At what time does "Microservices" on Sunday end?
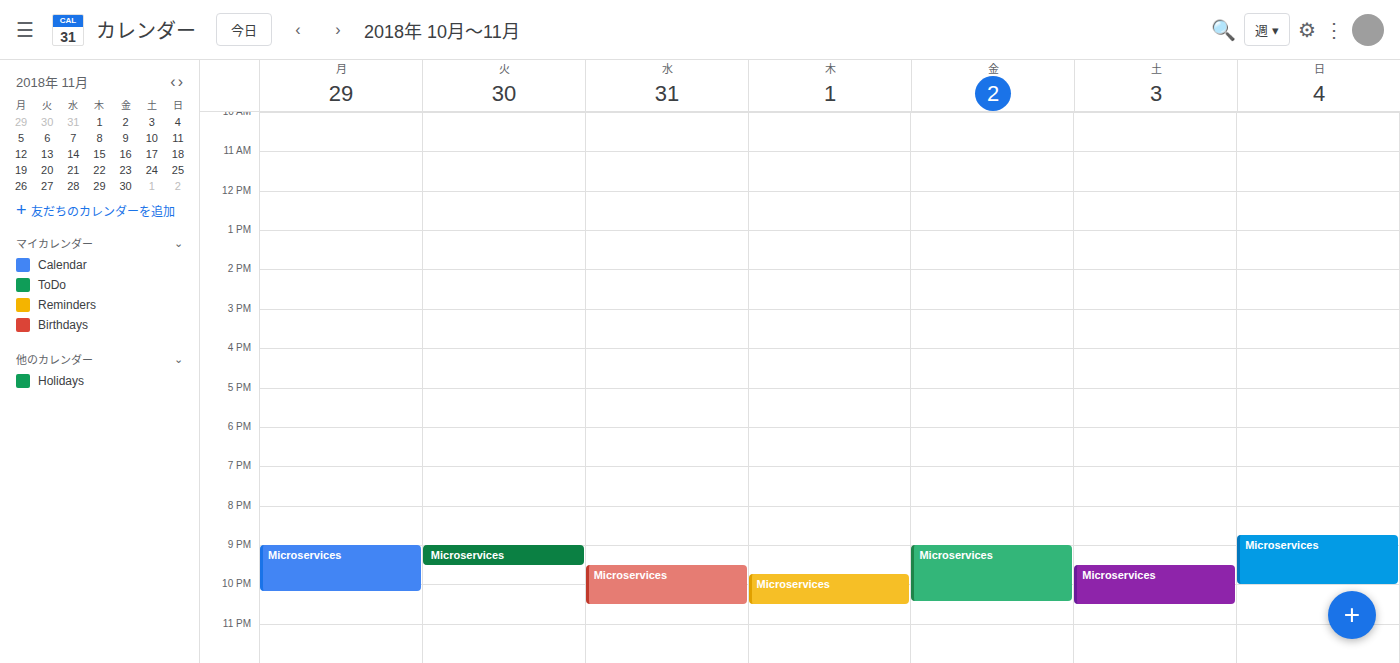
10:00 PM